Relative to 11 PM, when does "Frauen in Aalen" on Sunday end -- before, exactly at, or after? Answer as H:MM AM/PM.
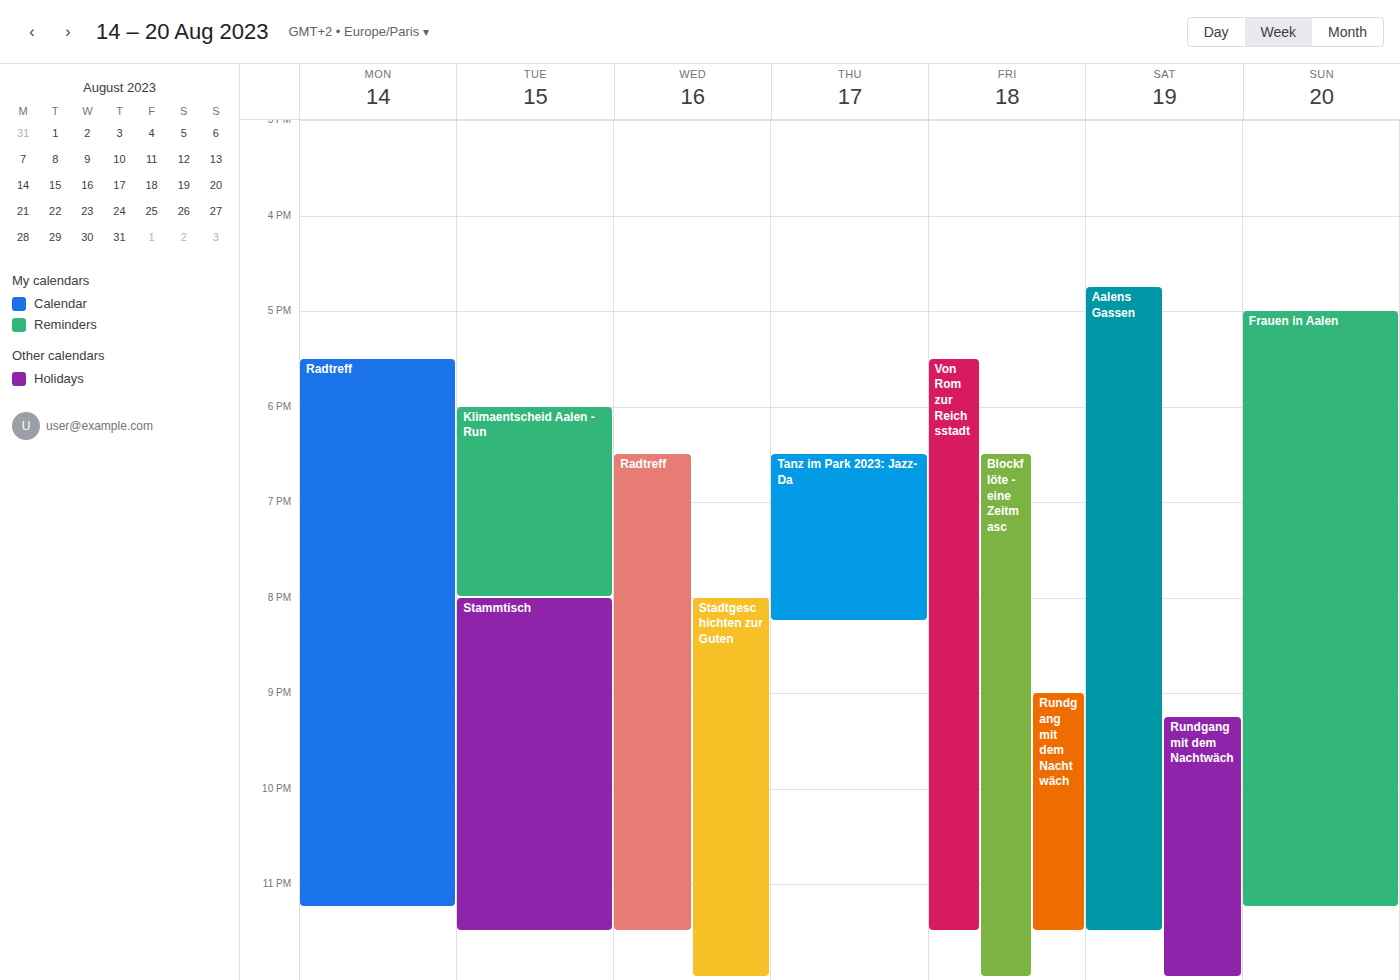
11:15 PM -- after 11 PM, 15 minutes below the 11 PM line.